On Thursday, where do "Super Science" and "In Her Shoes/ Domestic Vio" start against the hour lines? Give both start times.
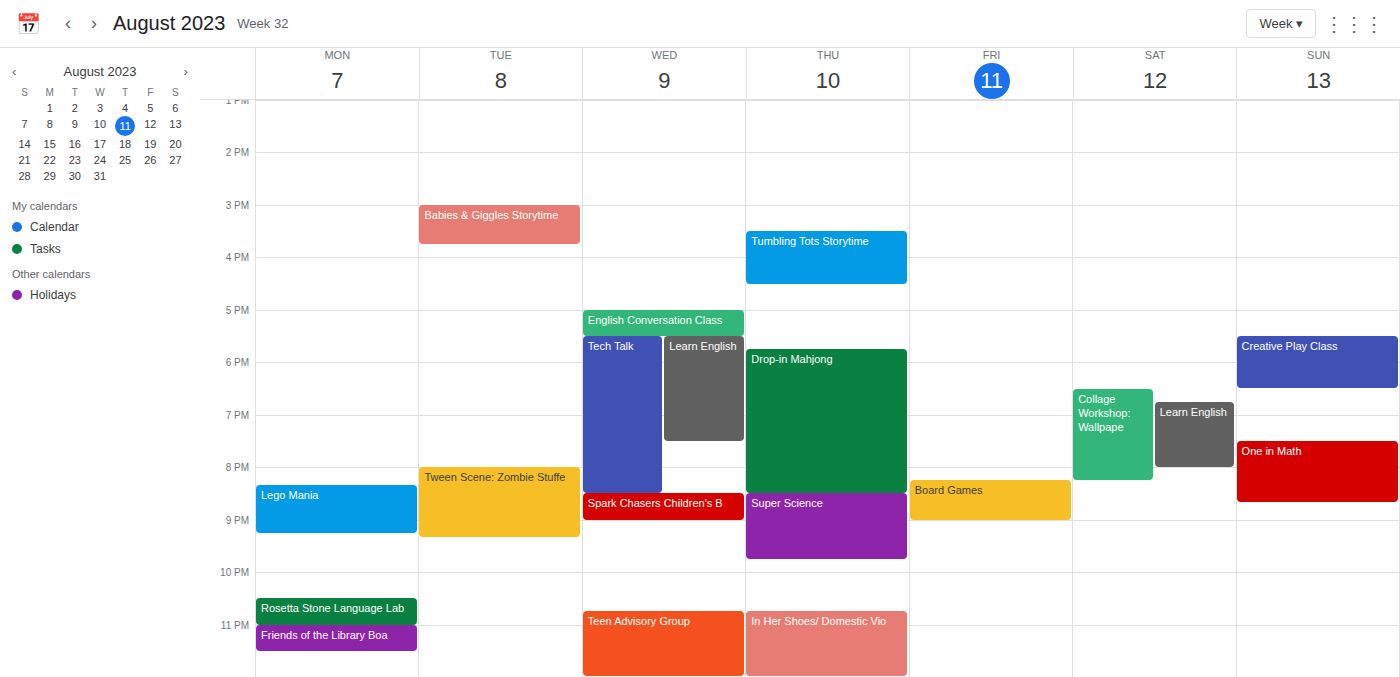
"Super Science": 20:30, halfway between the 20:00 and 21:00 lines. "In Her Shoes/ Domestic Vio": 22:45, neither: three quarters of the way from the 22:00 line to the 23:00 line.